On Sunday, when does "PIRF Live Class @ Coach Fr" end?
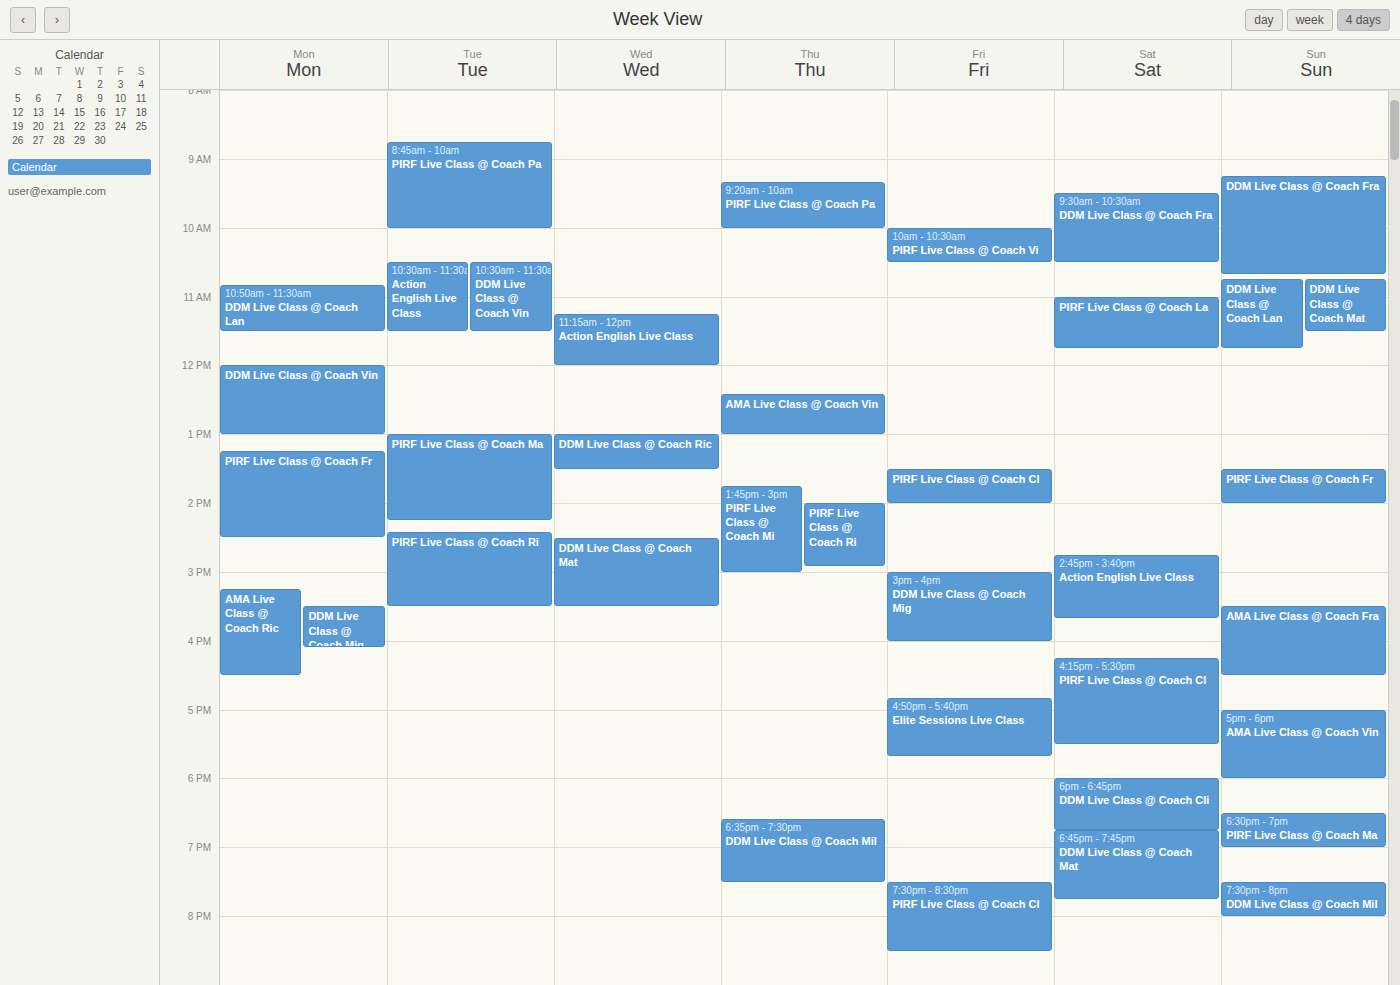
2:00 PM